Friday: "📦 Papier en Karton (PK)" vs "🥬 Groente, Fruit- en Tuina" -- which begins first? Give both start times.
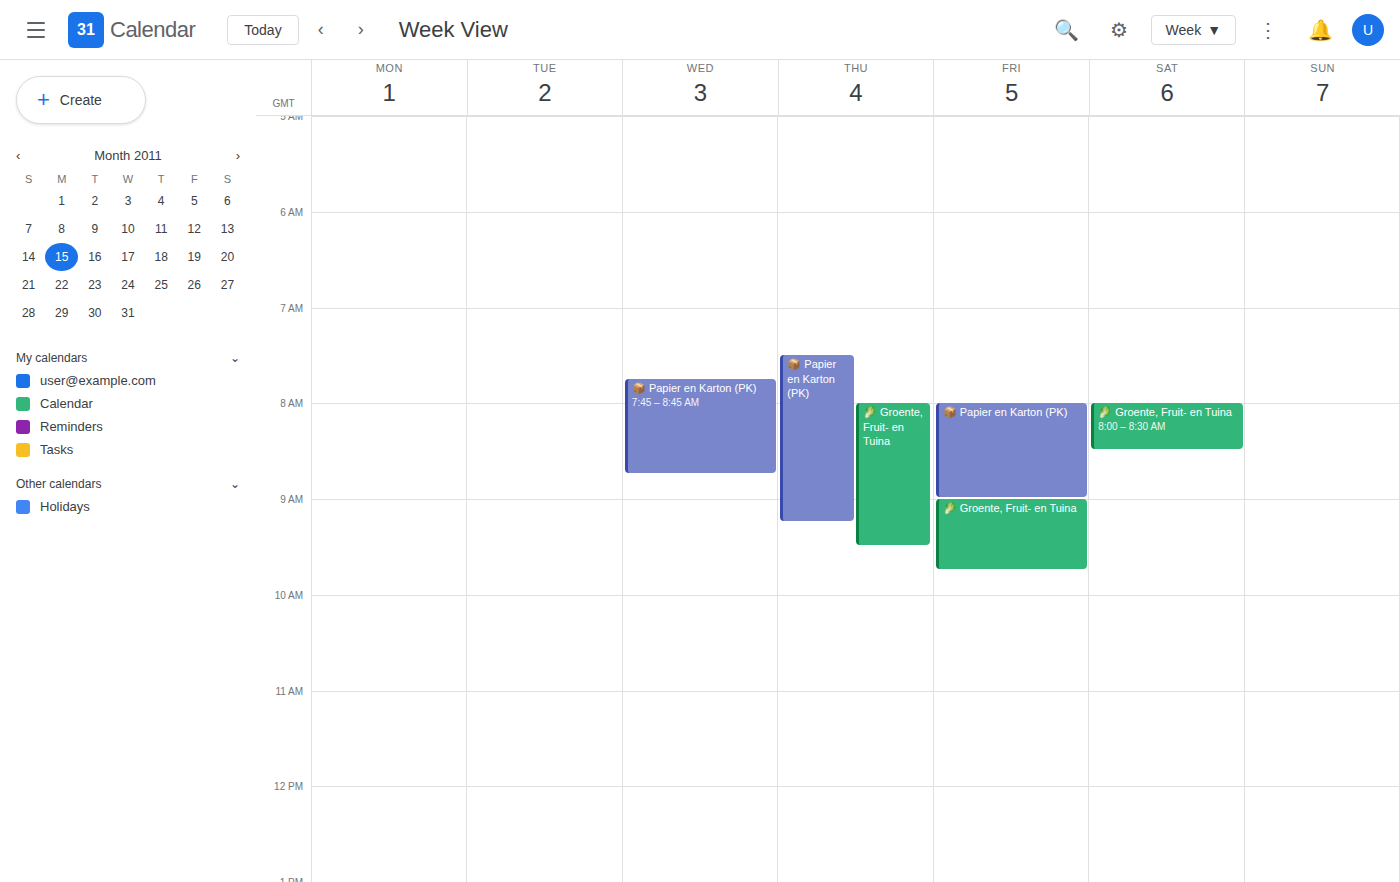
"📦 Papier en Karton (PK)" 8:00 AM; "🥬 Groente, Fruit- en Tuina" 9:00 AM.